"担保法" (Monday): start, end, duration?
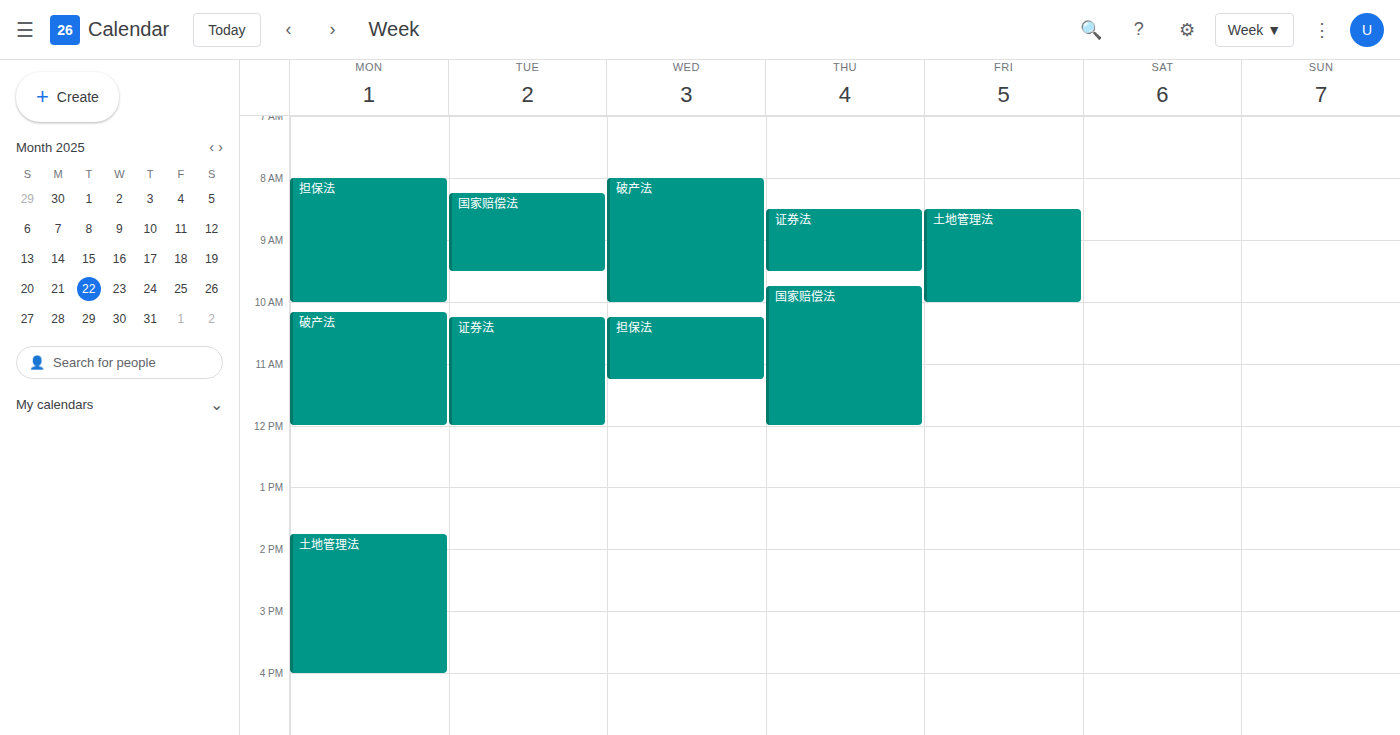
8:00 AM to 10:00 AM, 2 hours